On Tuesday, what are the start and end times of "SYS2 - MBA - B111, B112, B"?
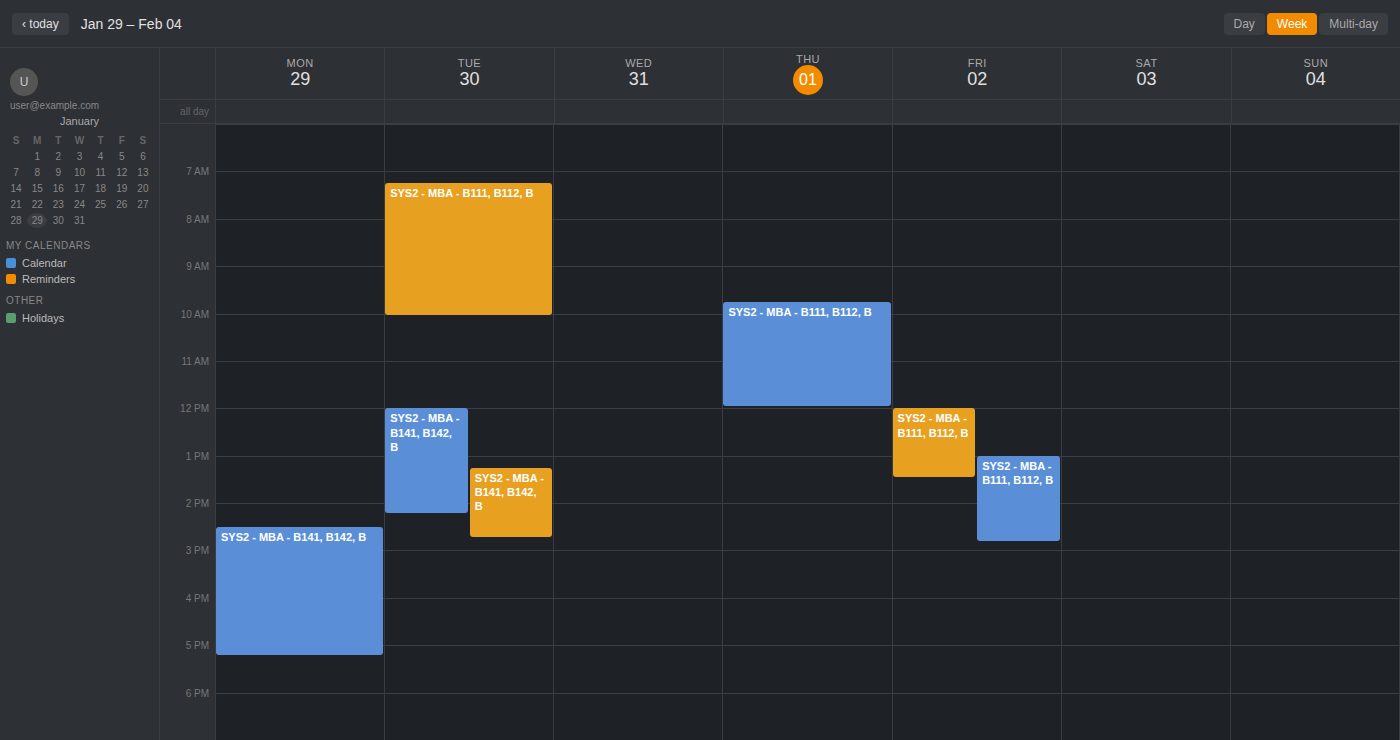
7:15 AM to 10:05 AM